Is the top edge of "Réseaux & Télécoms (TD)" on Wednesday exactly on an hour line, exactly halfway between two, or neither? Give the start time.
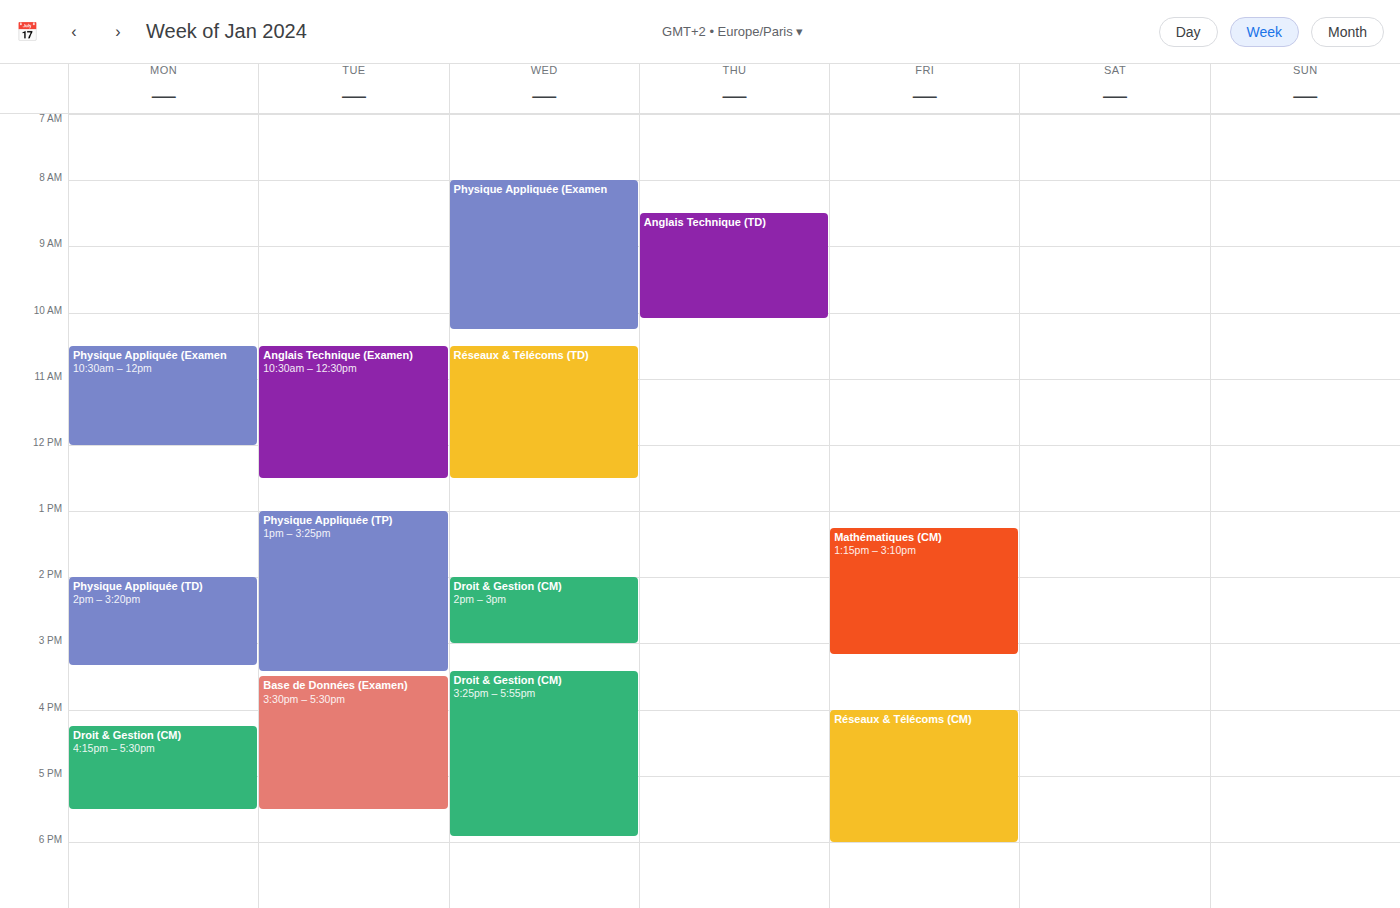
10:30 -- halfway between the 10:00 and 11:00 lines.